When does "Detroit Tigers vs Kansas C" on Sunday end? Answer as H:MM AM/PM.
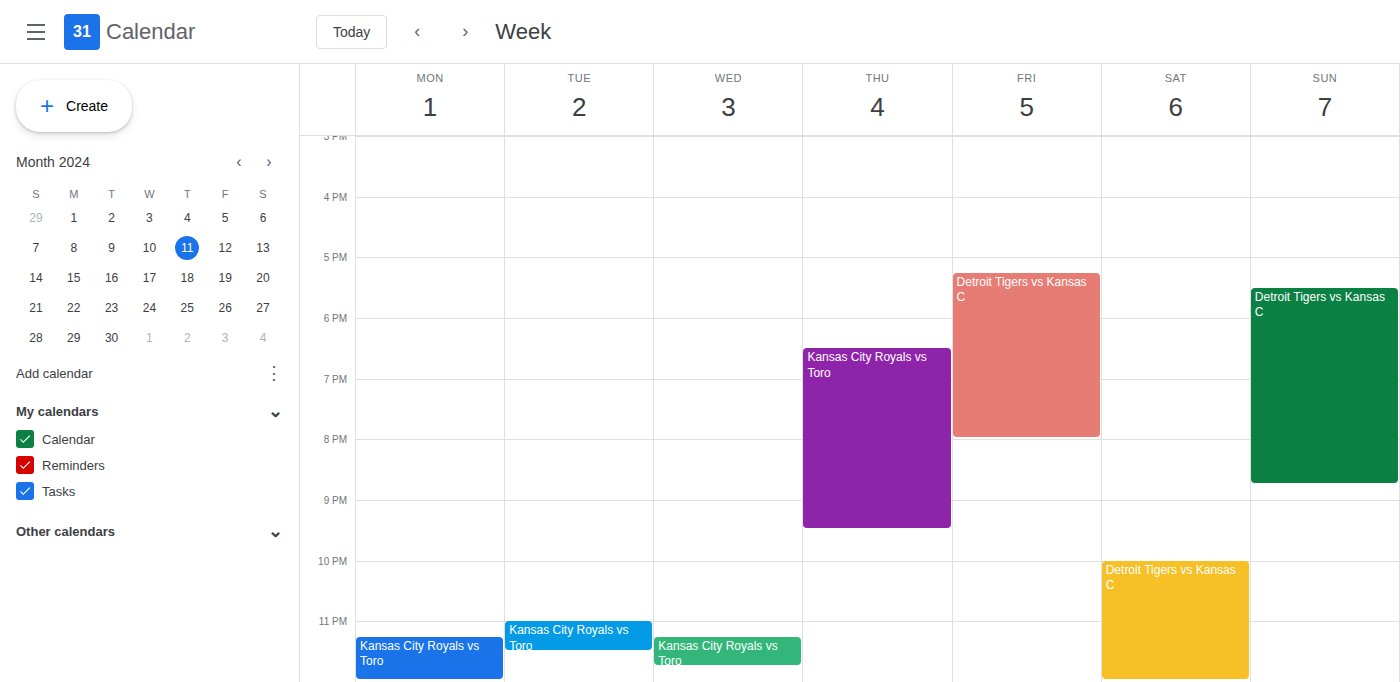
8:45 PM